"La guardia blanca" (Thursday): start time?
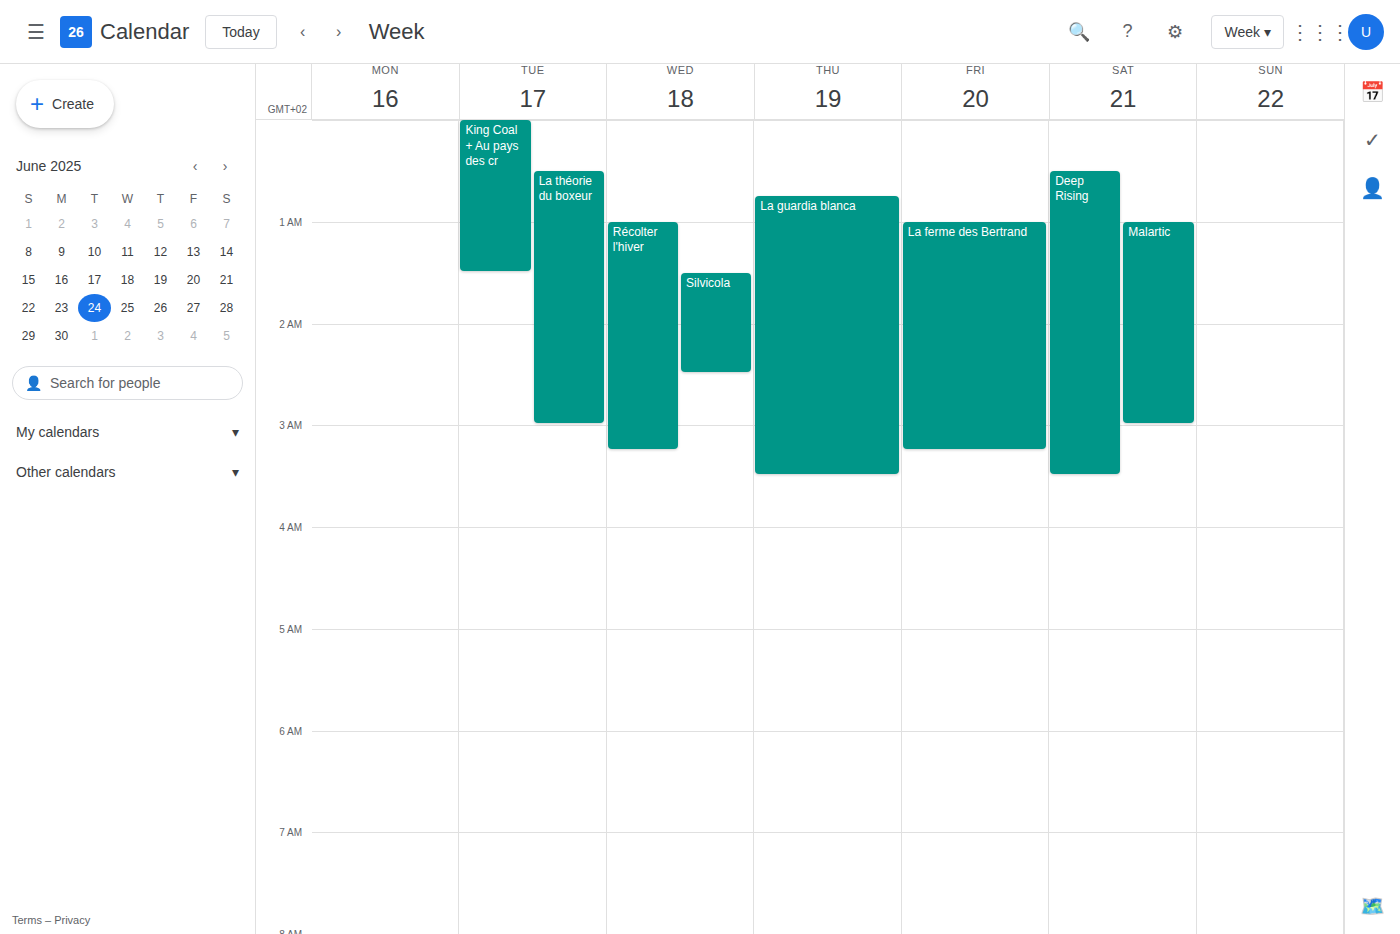
12:45 AM